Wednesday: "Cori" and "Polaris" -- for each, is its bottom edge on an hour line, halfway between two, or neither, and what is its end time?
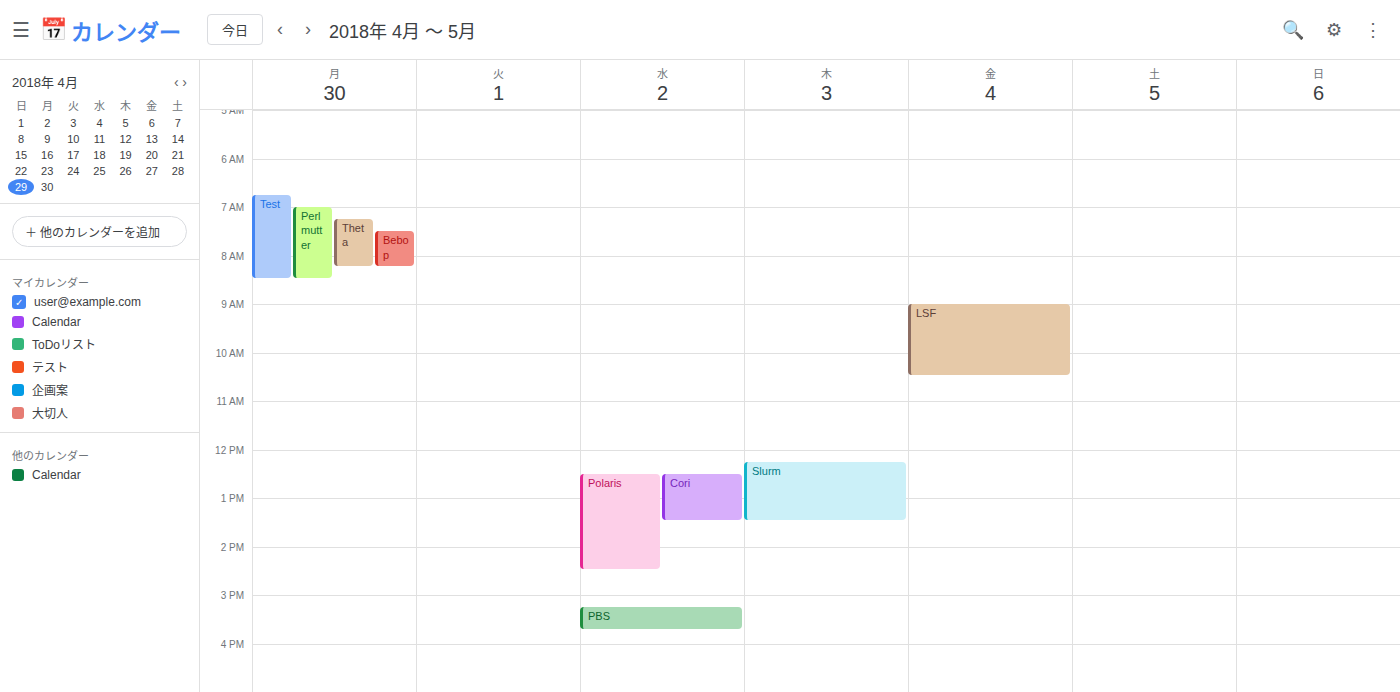
"Cori": 1:30 PM, halfway between the 1 PM and 2 PM lines. "Polaris": 2:30 PM, halfway between the 2 PM and 3 PM lines.